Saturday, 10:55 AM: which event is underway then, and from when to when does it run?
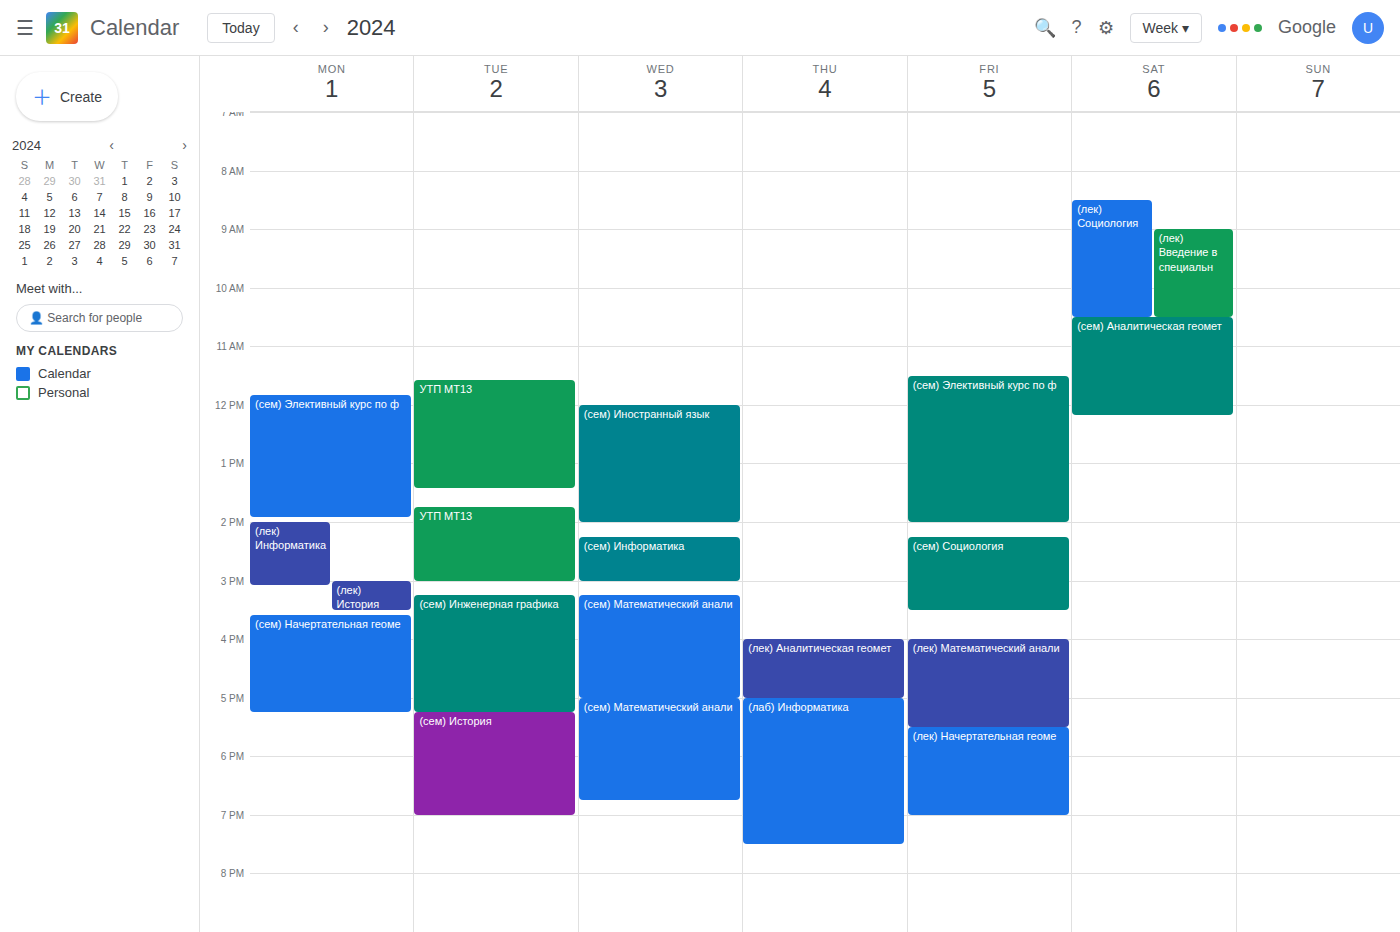
"(сем) Аналитическая геомет", 10:30 AM to 12:10 PM